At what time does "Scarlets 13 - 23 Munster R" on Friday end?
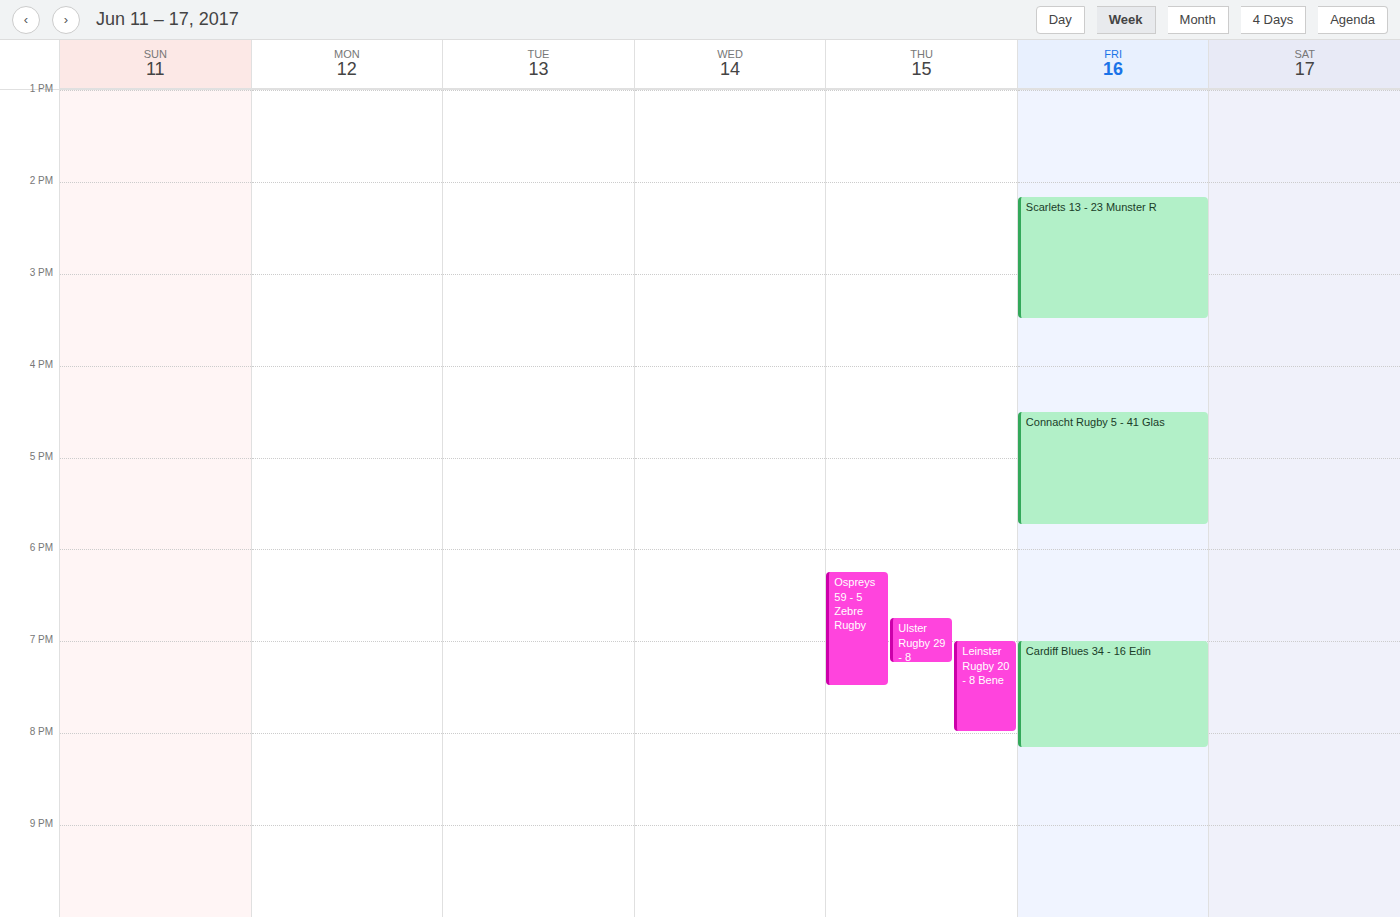
3:30 PM